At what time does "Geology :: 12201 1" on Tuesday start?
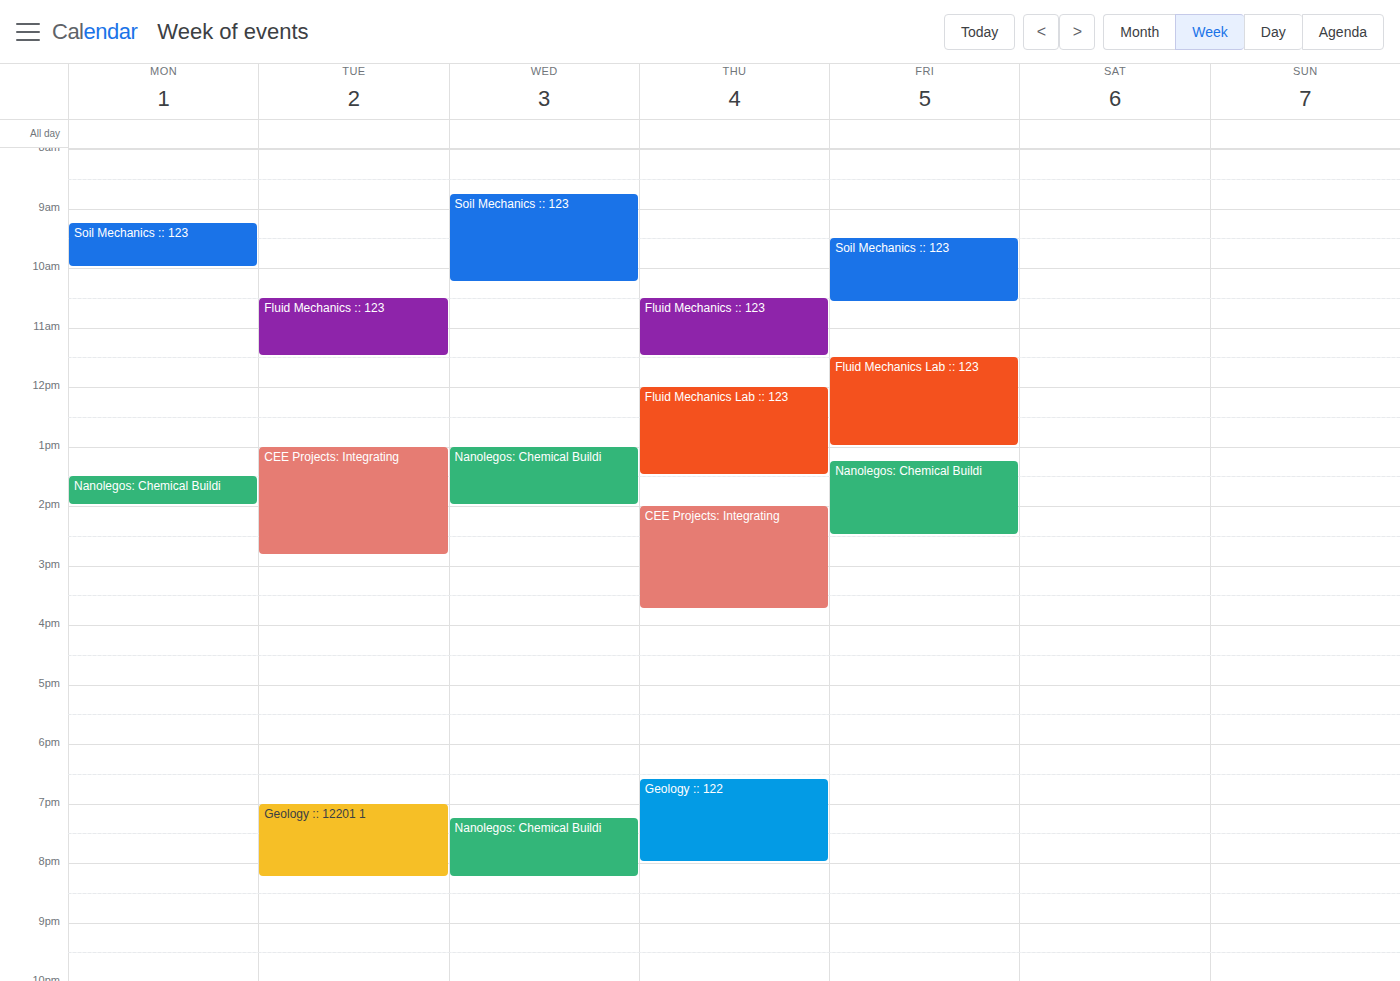
19:00